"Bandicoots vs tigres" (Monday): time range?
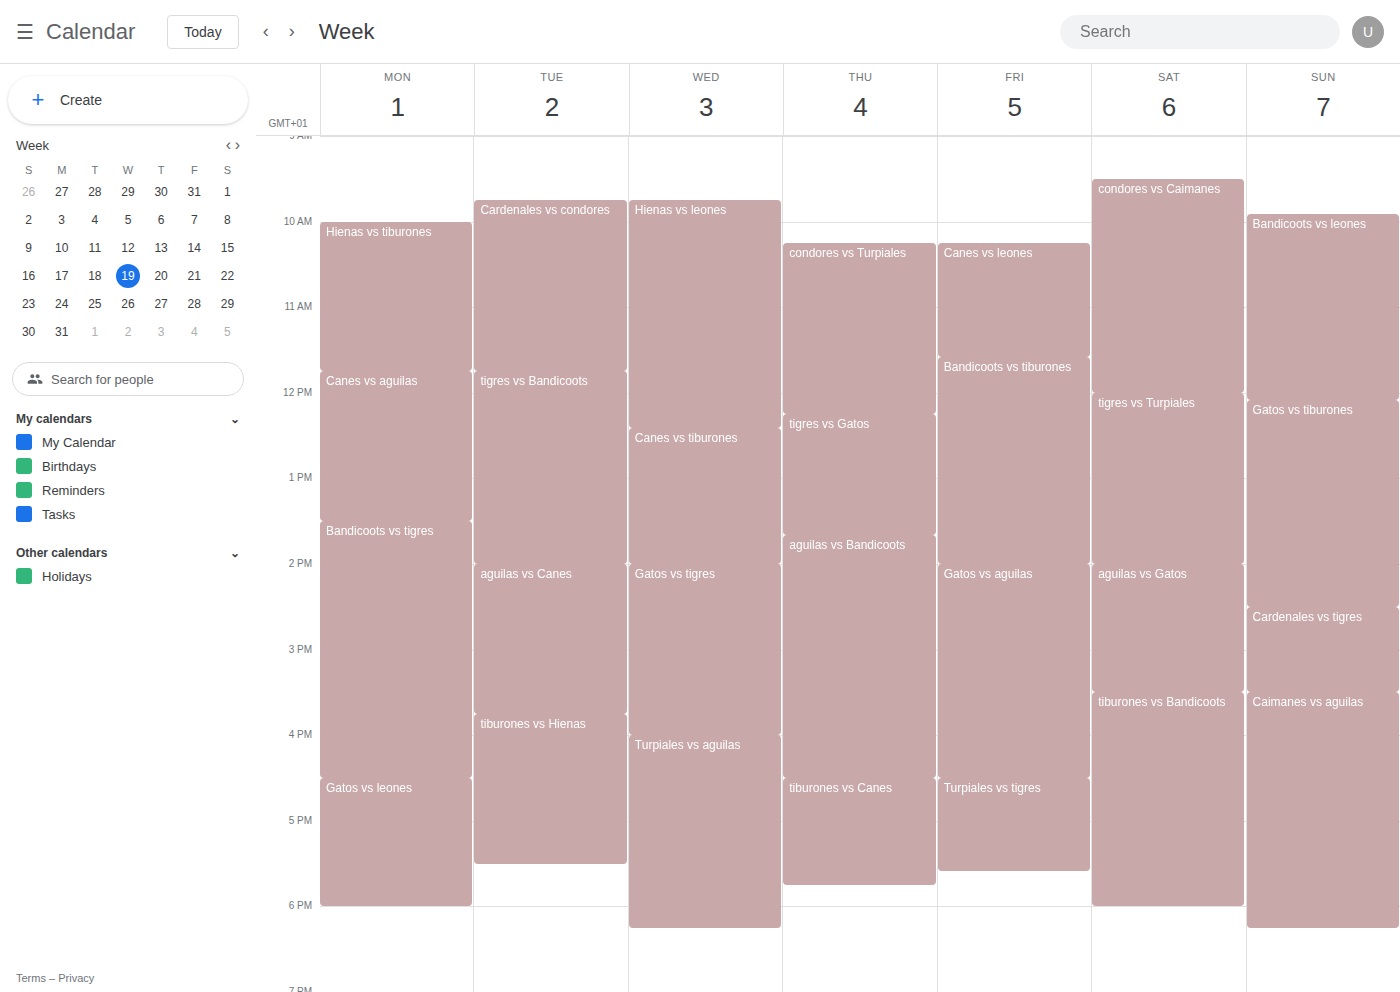
13:30 to 16:30